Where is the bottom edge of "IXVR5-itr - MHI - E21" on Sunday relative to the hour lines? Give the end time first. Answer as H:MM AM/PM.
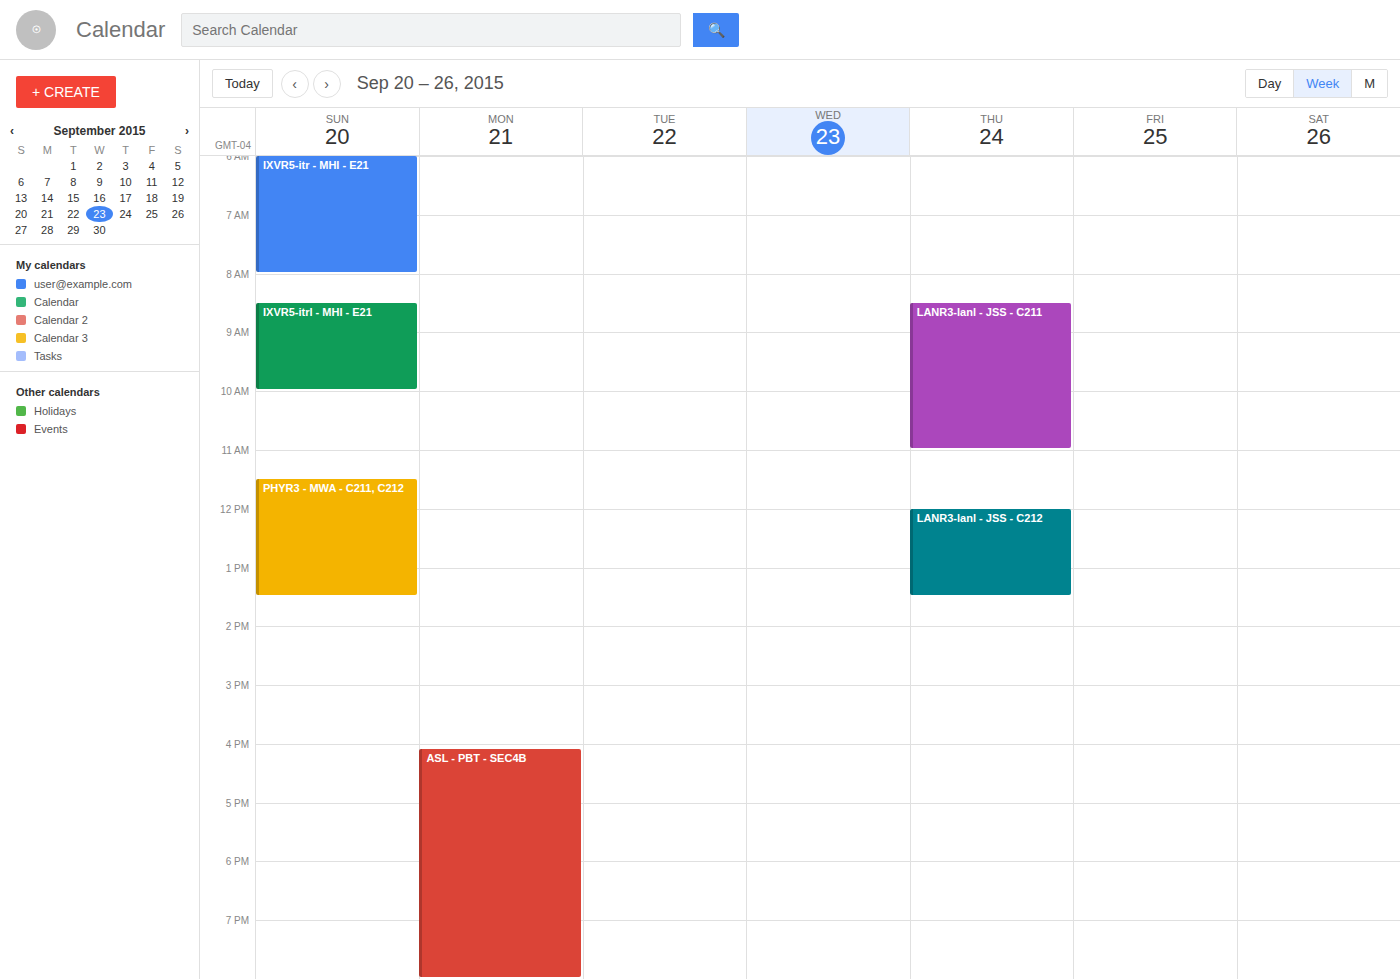
8:00 AM -- exactly on the 8 AM line.